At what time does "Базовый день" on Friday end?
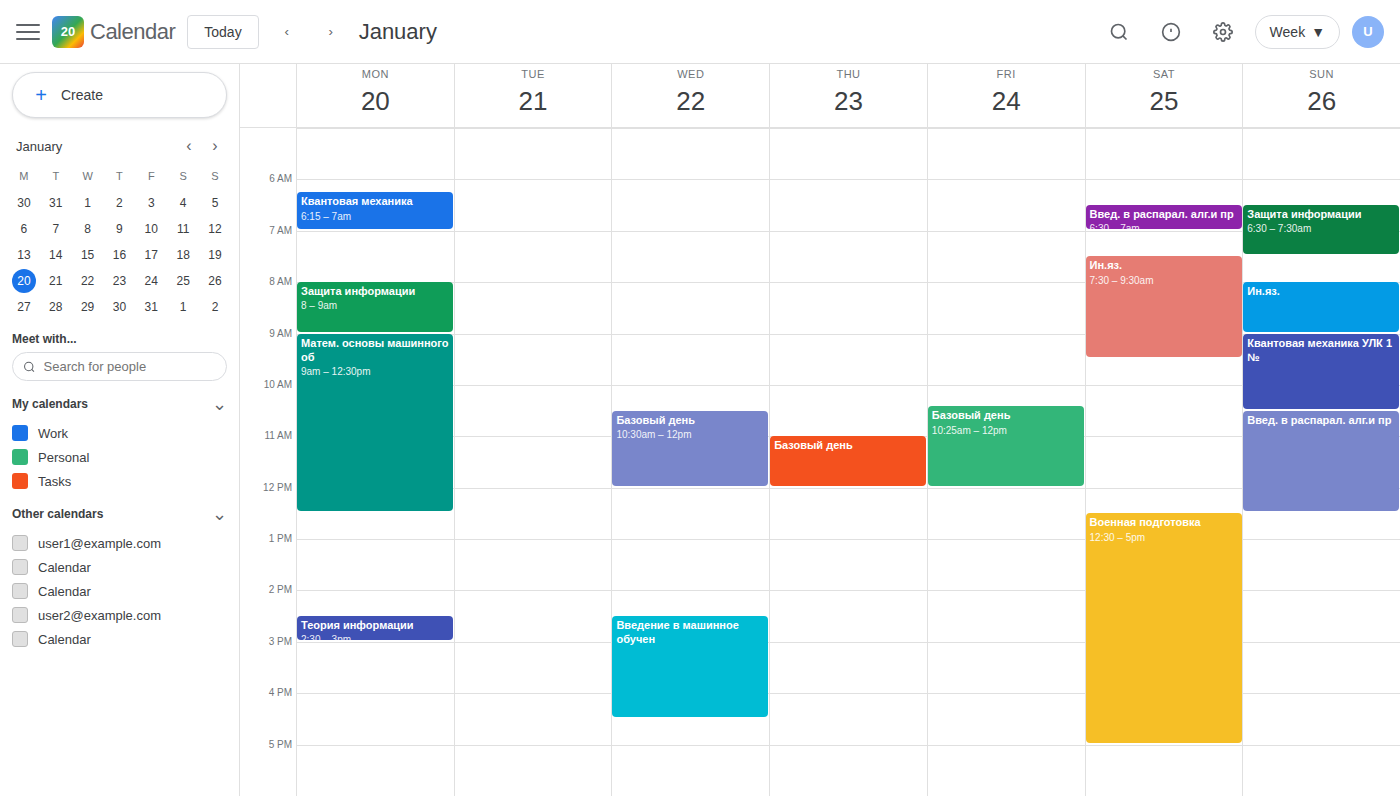
12:00 PM